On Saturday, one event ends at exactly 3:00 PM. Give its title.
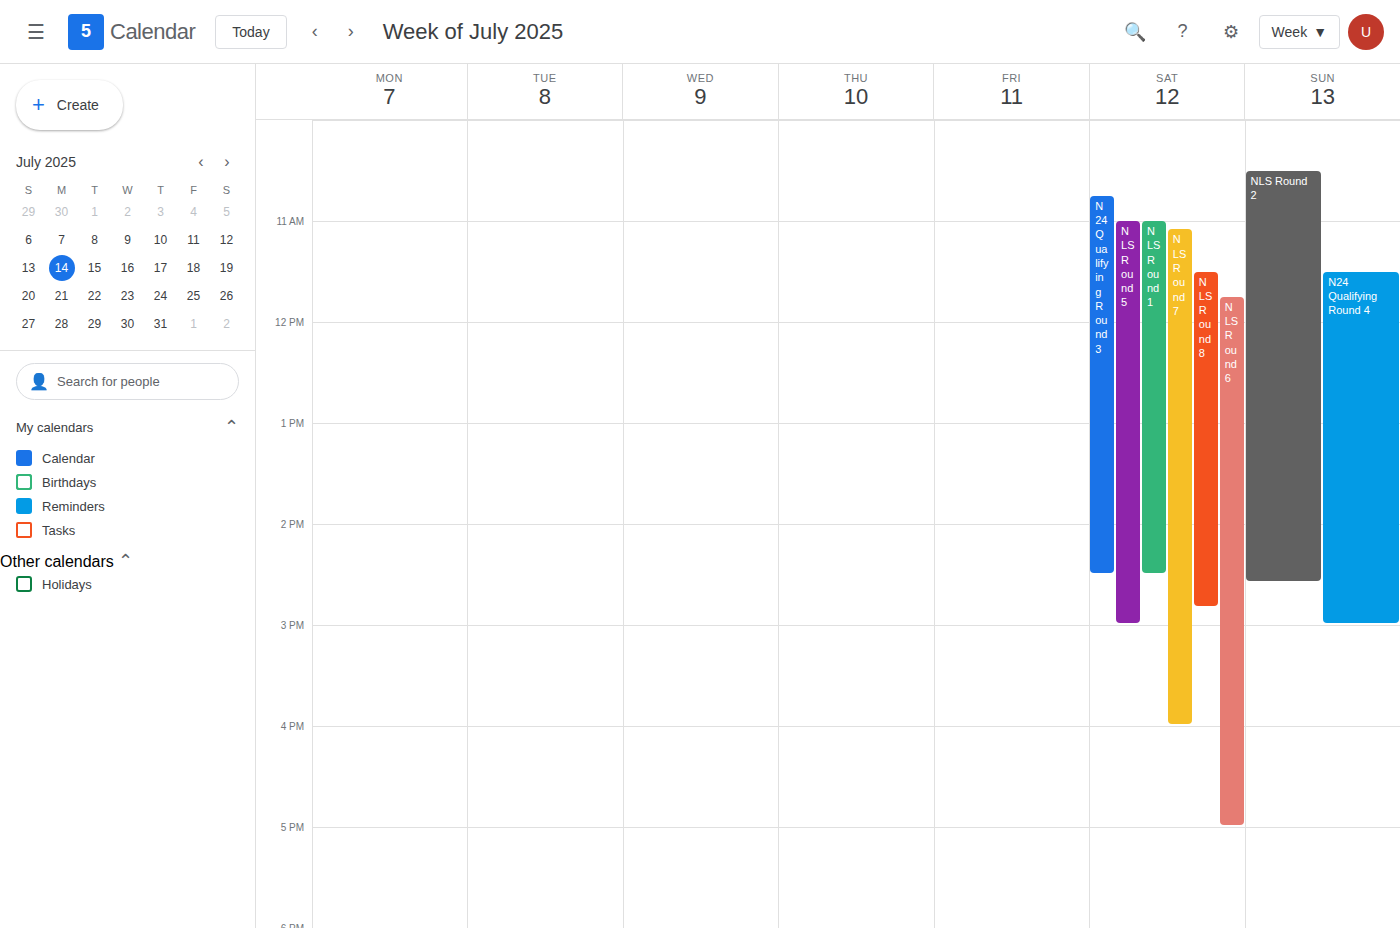
"NLS Round 5"